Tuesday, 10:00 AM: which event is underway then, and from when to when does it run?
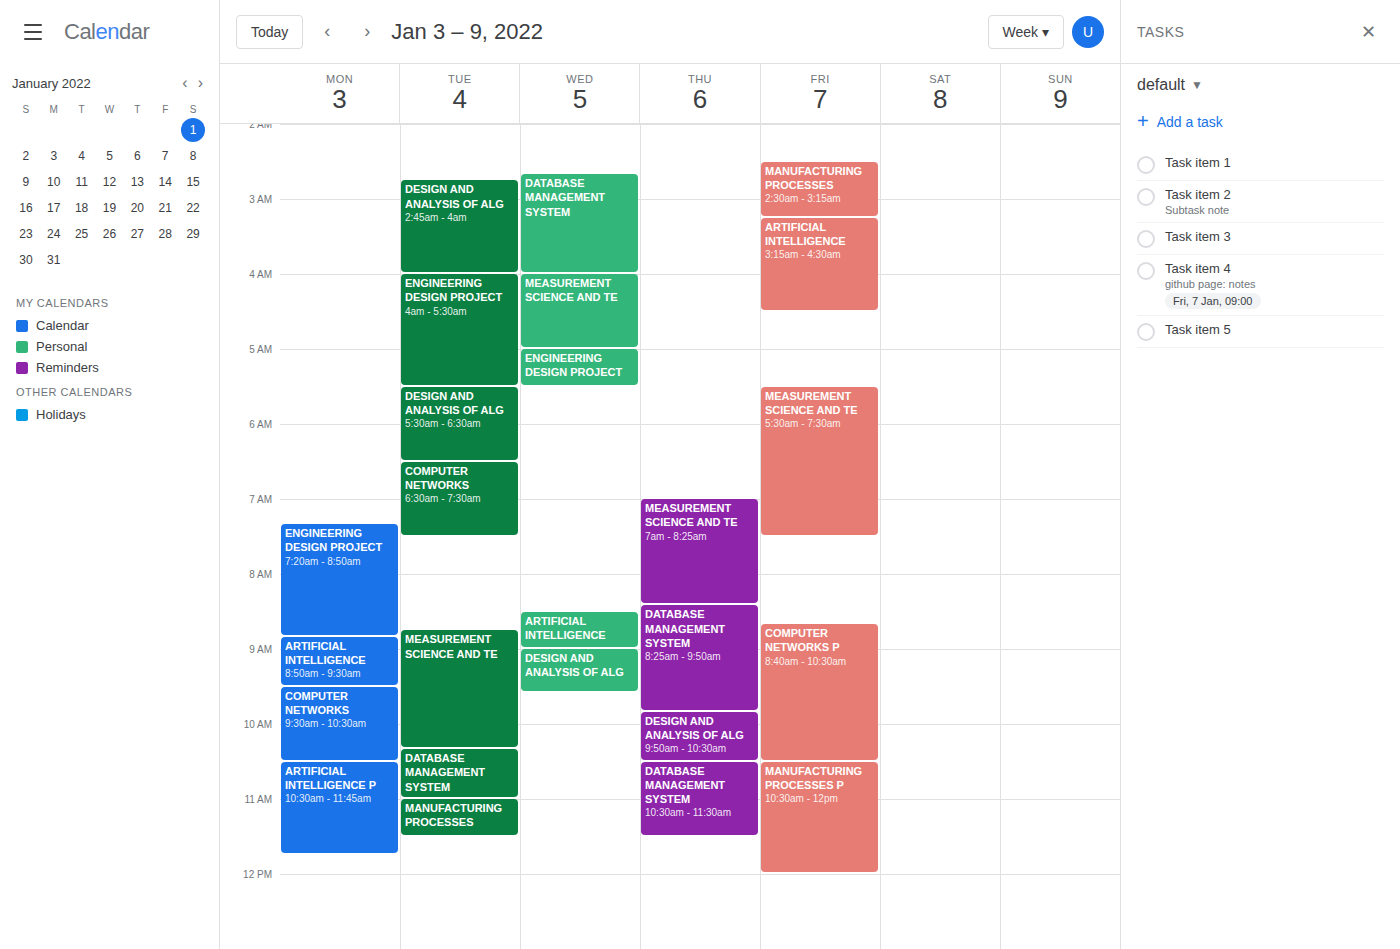
"MEASUREMENT SCIENCE AND TE", 8:45 AM to 10:20 AM